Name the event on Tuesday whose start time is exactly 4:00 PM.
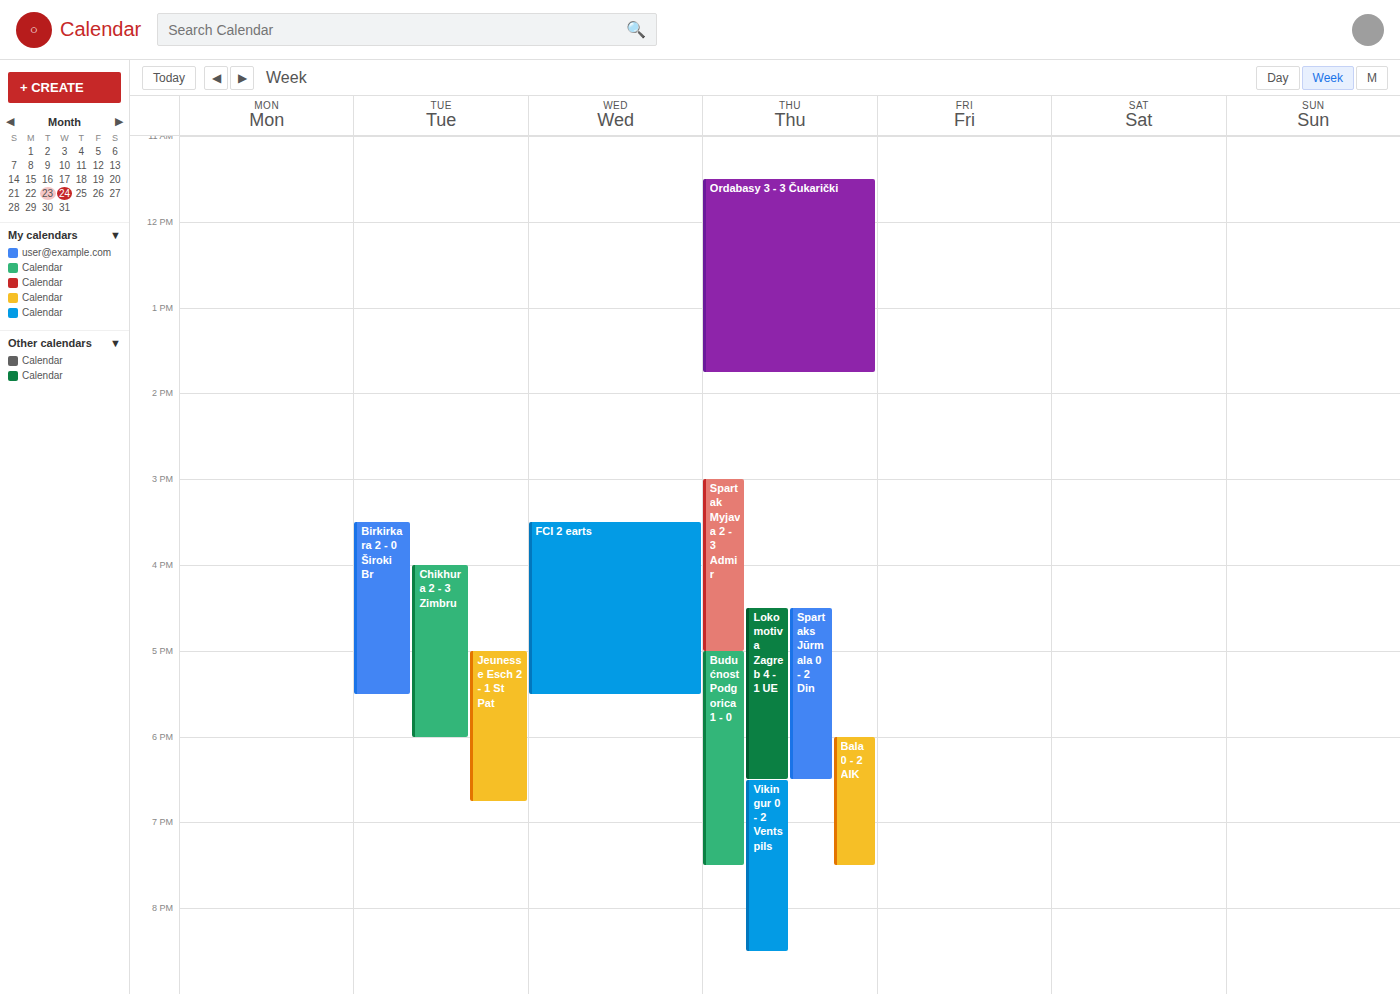
"Chikhura 2 - 3 Zimbru"